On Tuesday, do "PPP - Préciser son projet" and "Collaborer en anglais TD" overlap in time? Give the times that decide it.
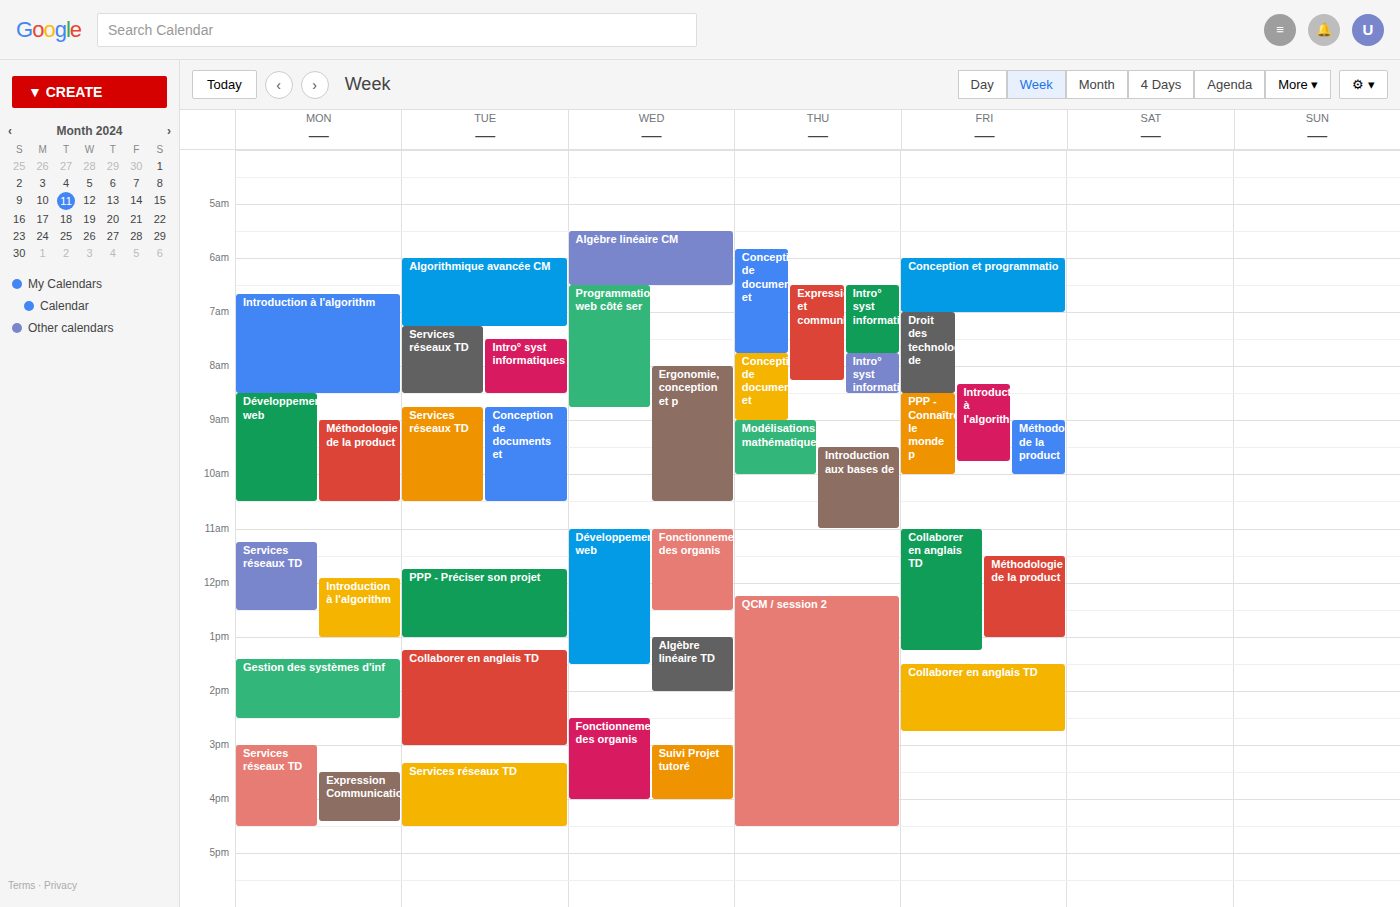
"PPP - Préciser son projet" ends at 13:00 and "Collaborer en anglais TD" starts at 13:15 -- no overlap.